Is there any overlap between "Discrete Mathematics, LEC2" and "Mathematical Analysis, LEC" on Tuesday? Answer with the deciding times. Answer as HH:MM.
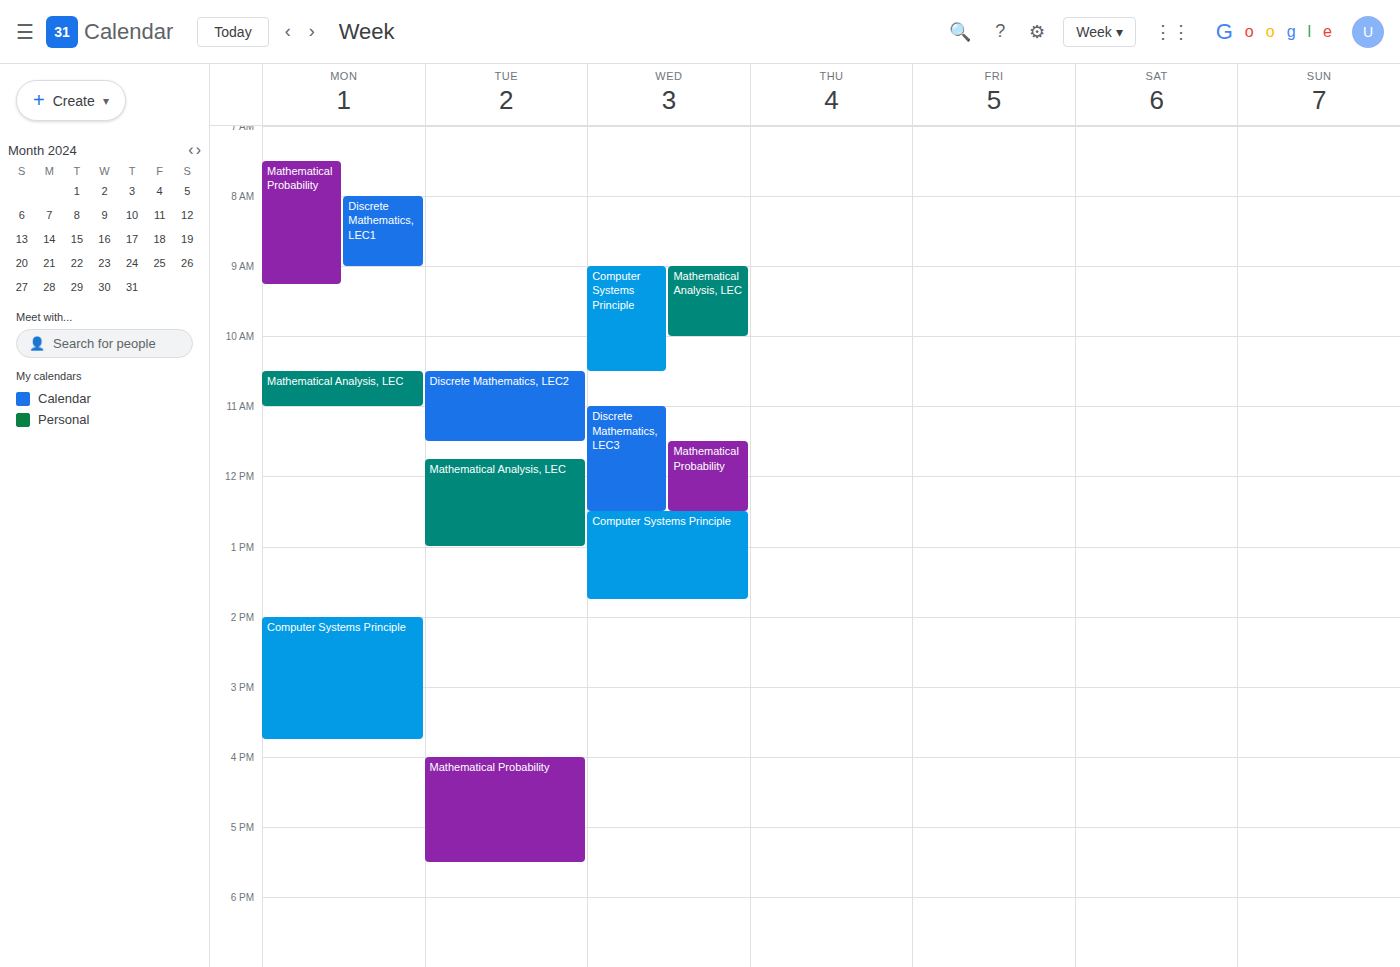
"Discrete Mathematics, LEC2" ends at 11:30 and "Mathematical Analysis, LEC" starts at 11:45 -- no overlap.